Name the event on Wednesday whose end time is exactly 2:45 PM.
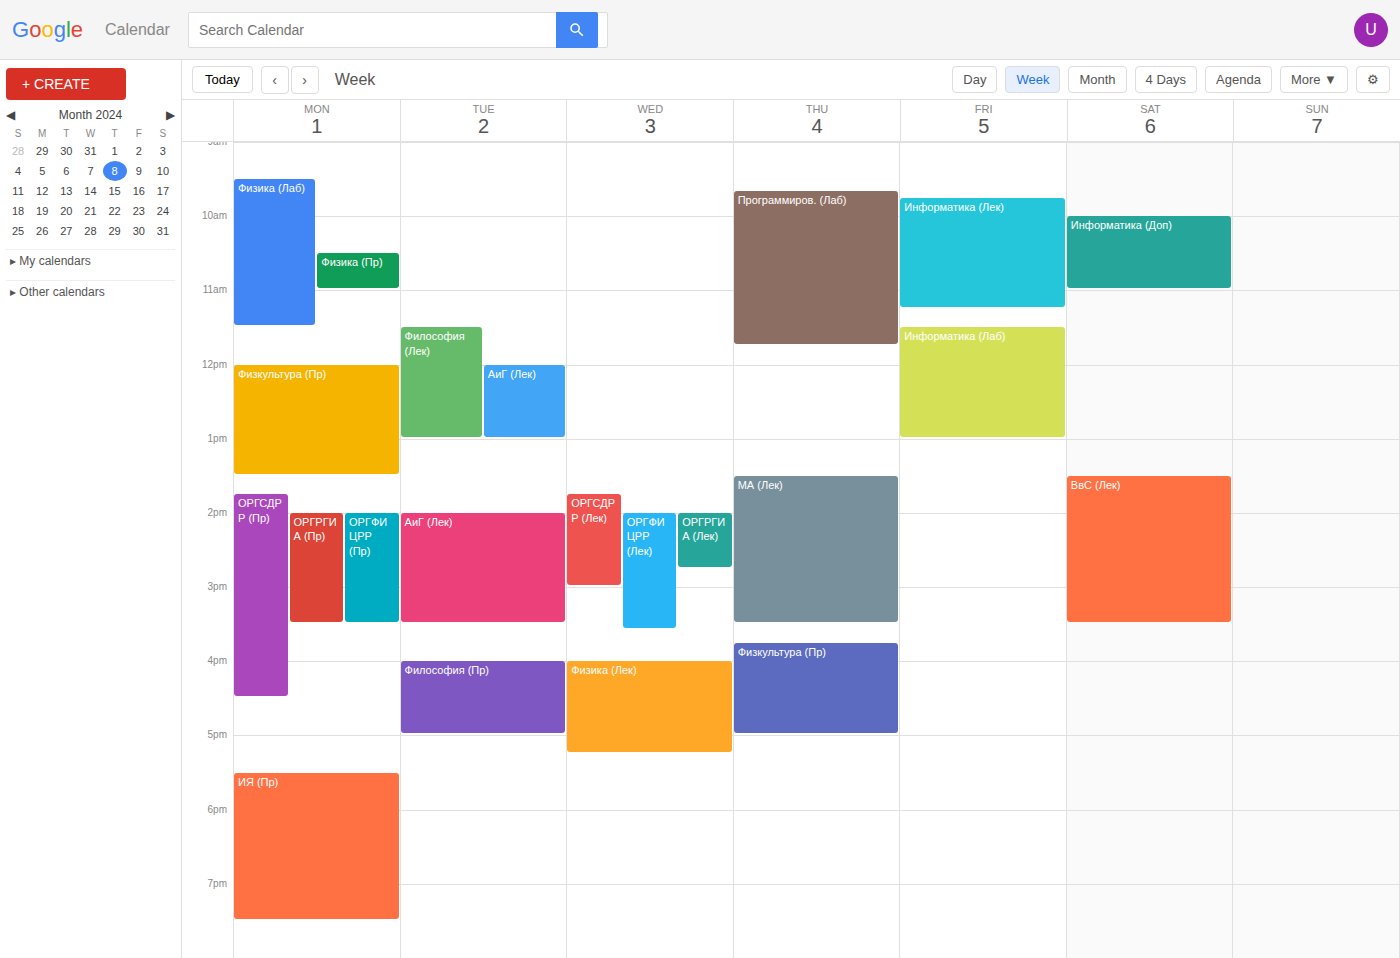
"ОРГРГИА (Лек)"